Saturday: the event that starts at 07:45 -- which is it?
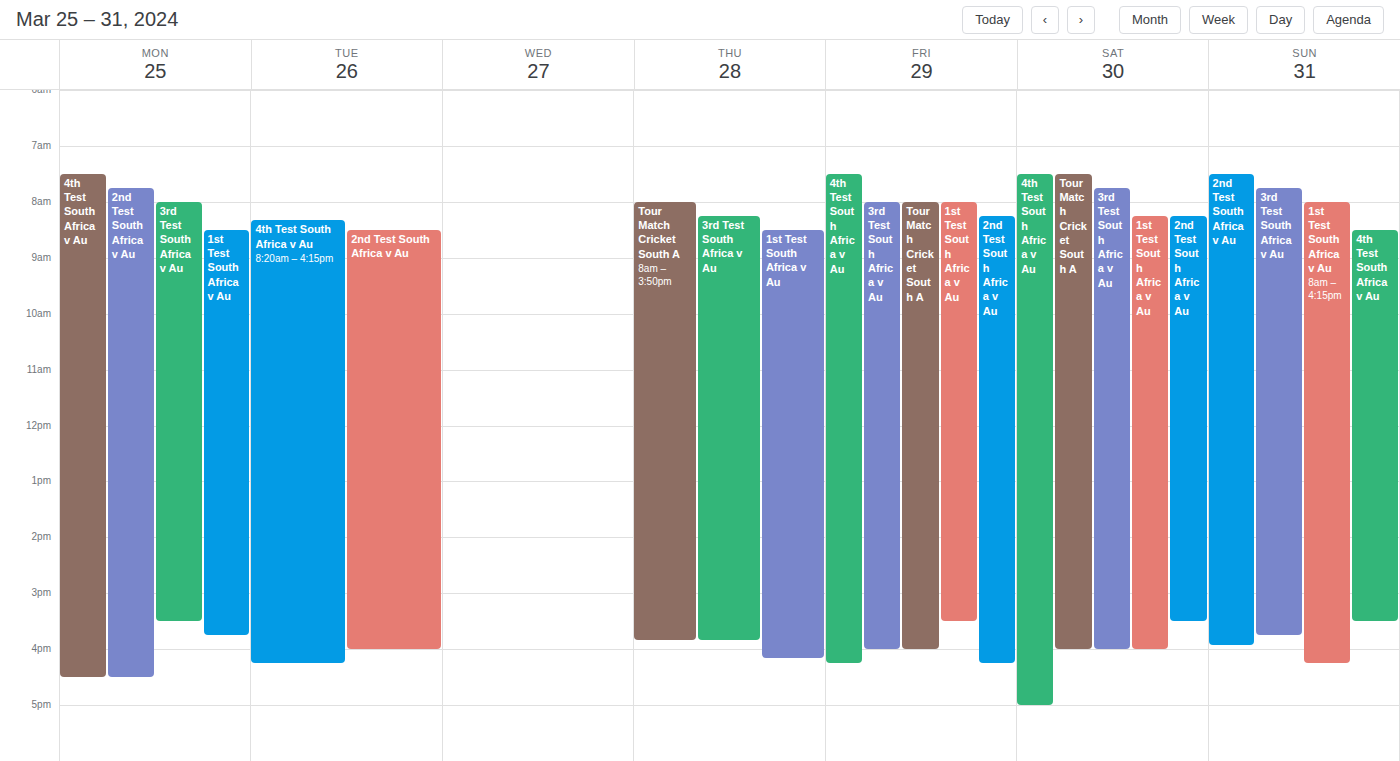
"3rd Test South Africa v Au"